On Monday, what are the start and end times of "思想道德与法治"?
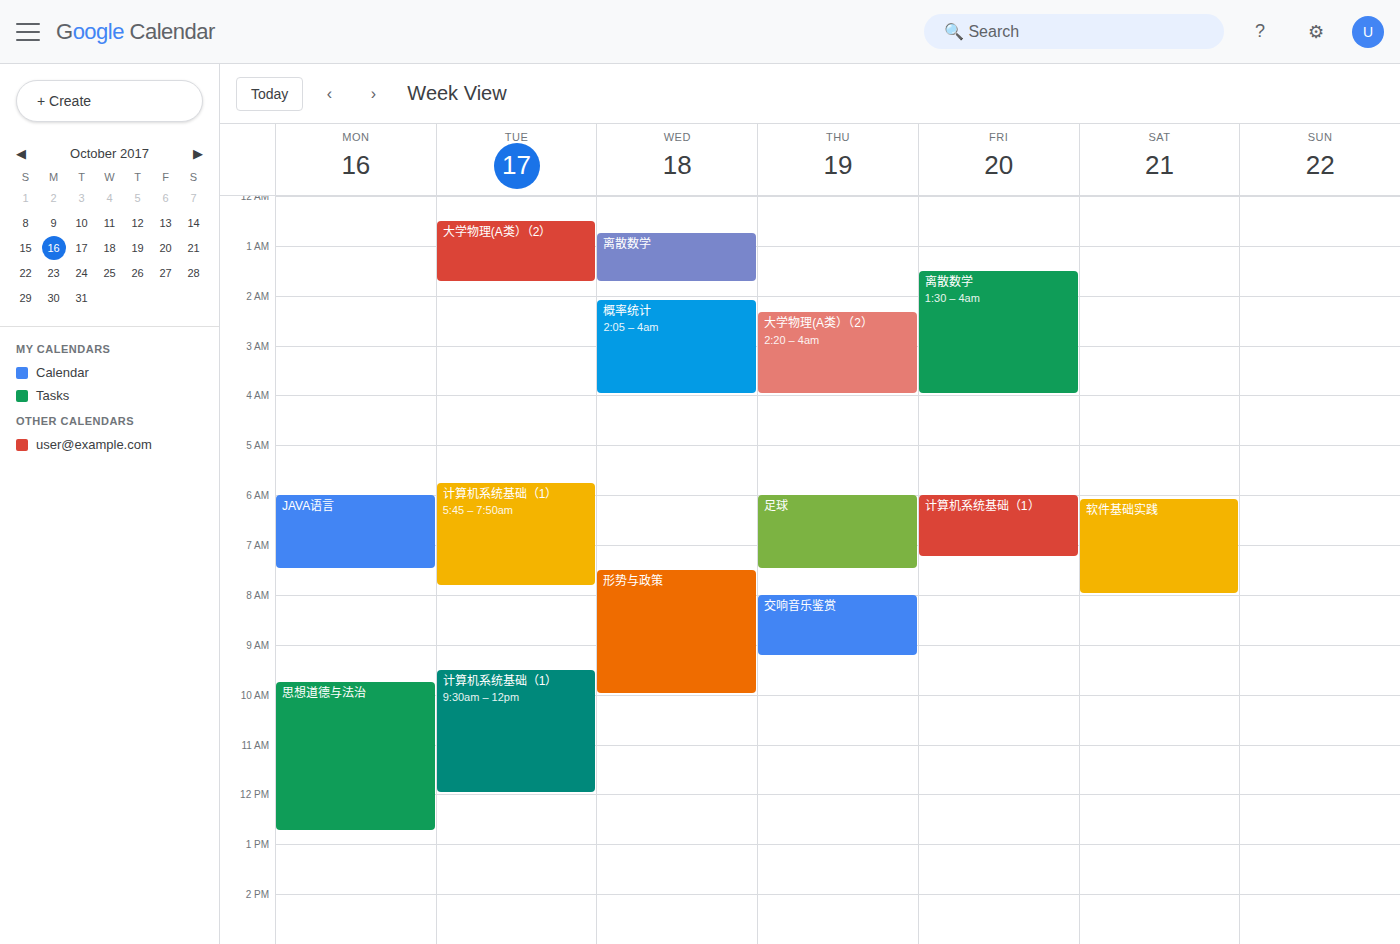
9:45 AM to 12:45 PM